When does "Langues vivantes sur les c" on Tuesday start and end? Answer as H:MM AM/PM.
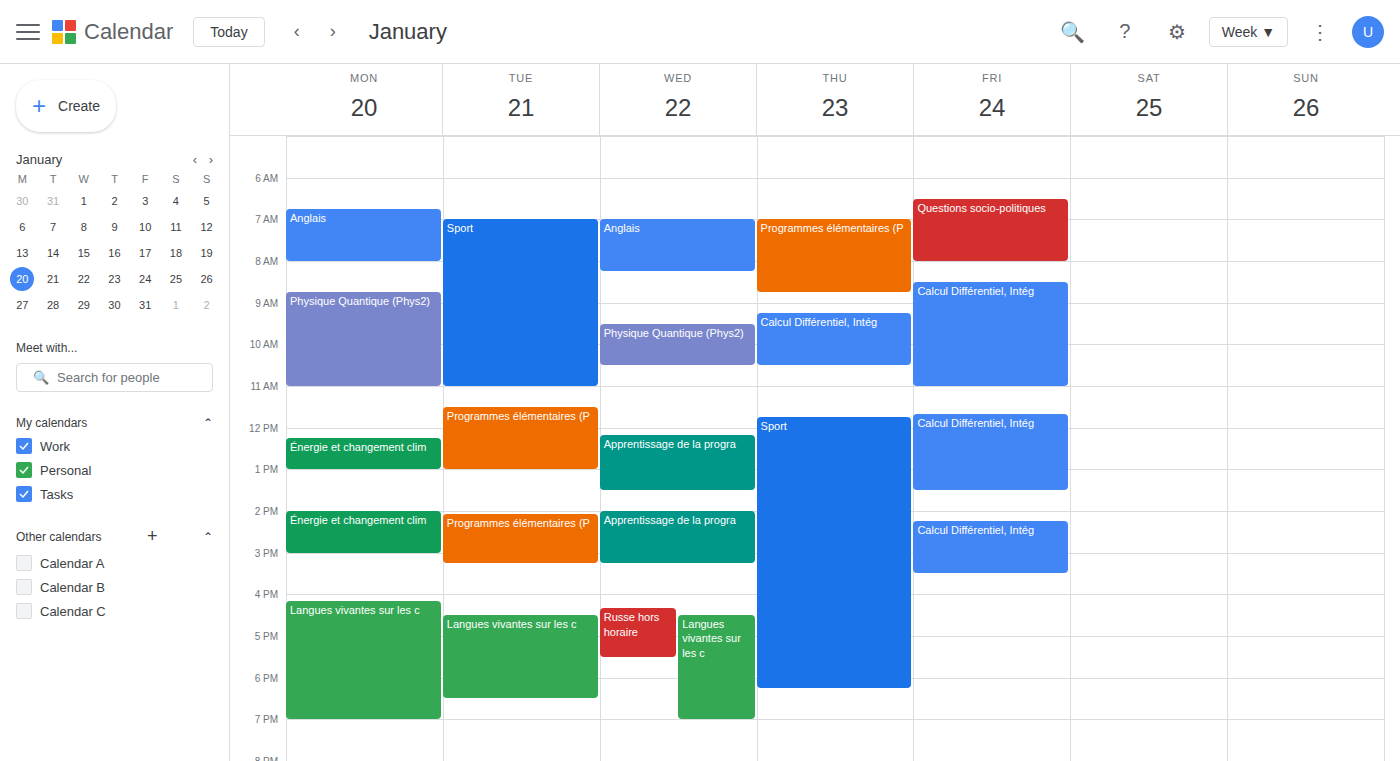
4:30 PM to 6:30 PM